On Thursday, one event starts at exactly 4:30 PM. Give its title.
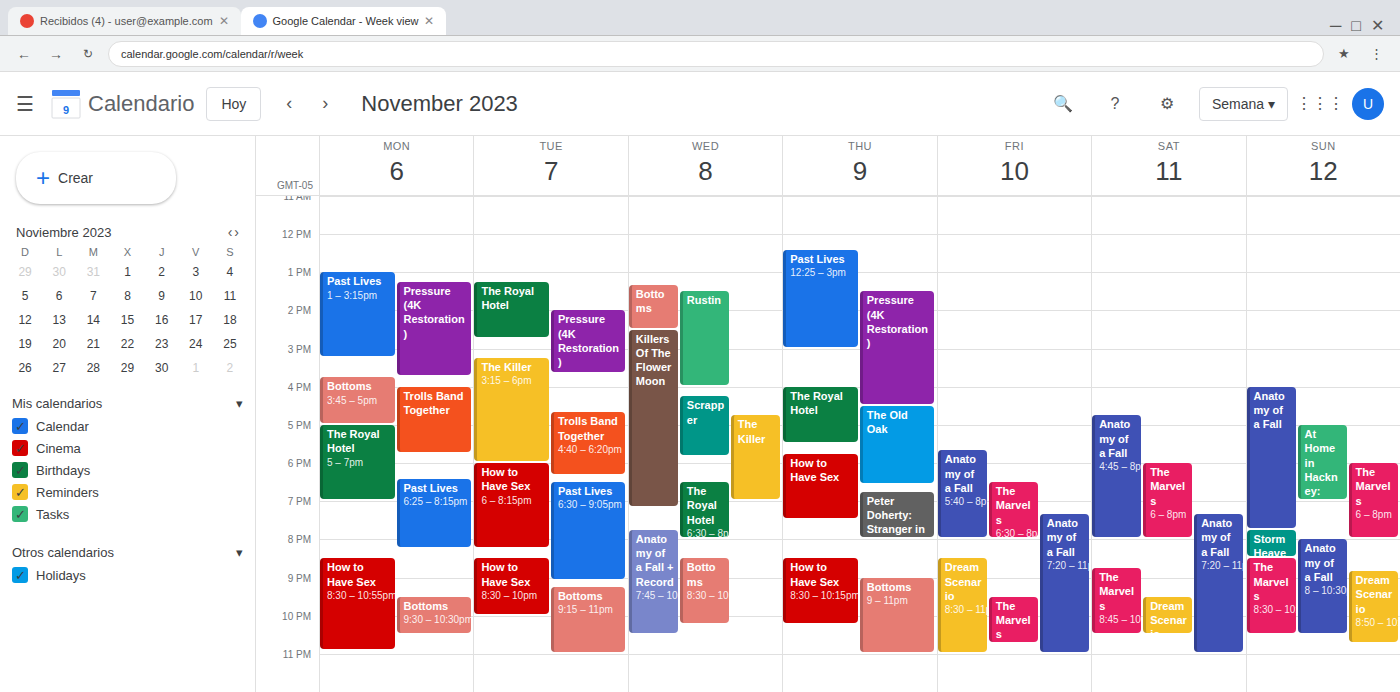
"The Old Oak"